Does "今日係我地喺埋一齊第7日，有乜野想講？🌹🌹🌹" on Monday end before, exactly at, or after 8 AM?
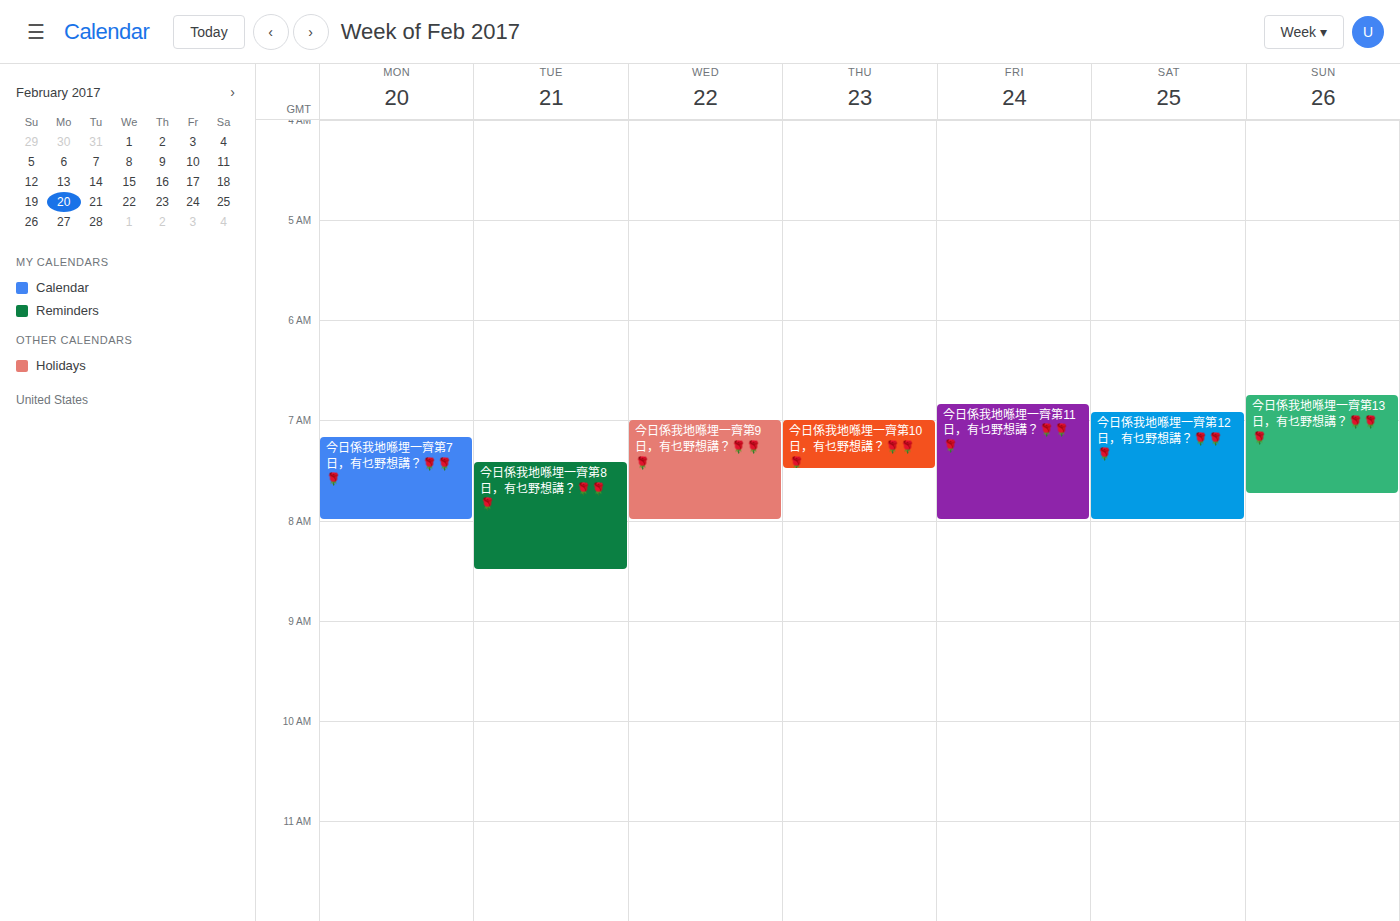
8:00 AM -- exactly at 8 AM, on the 8 AM line.